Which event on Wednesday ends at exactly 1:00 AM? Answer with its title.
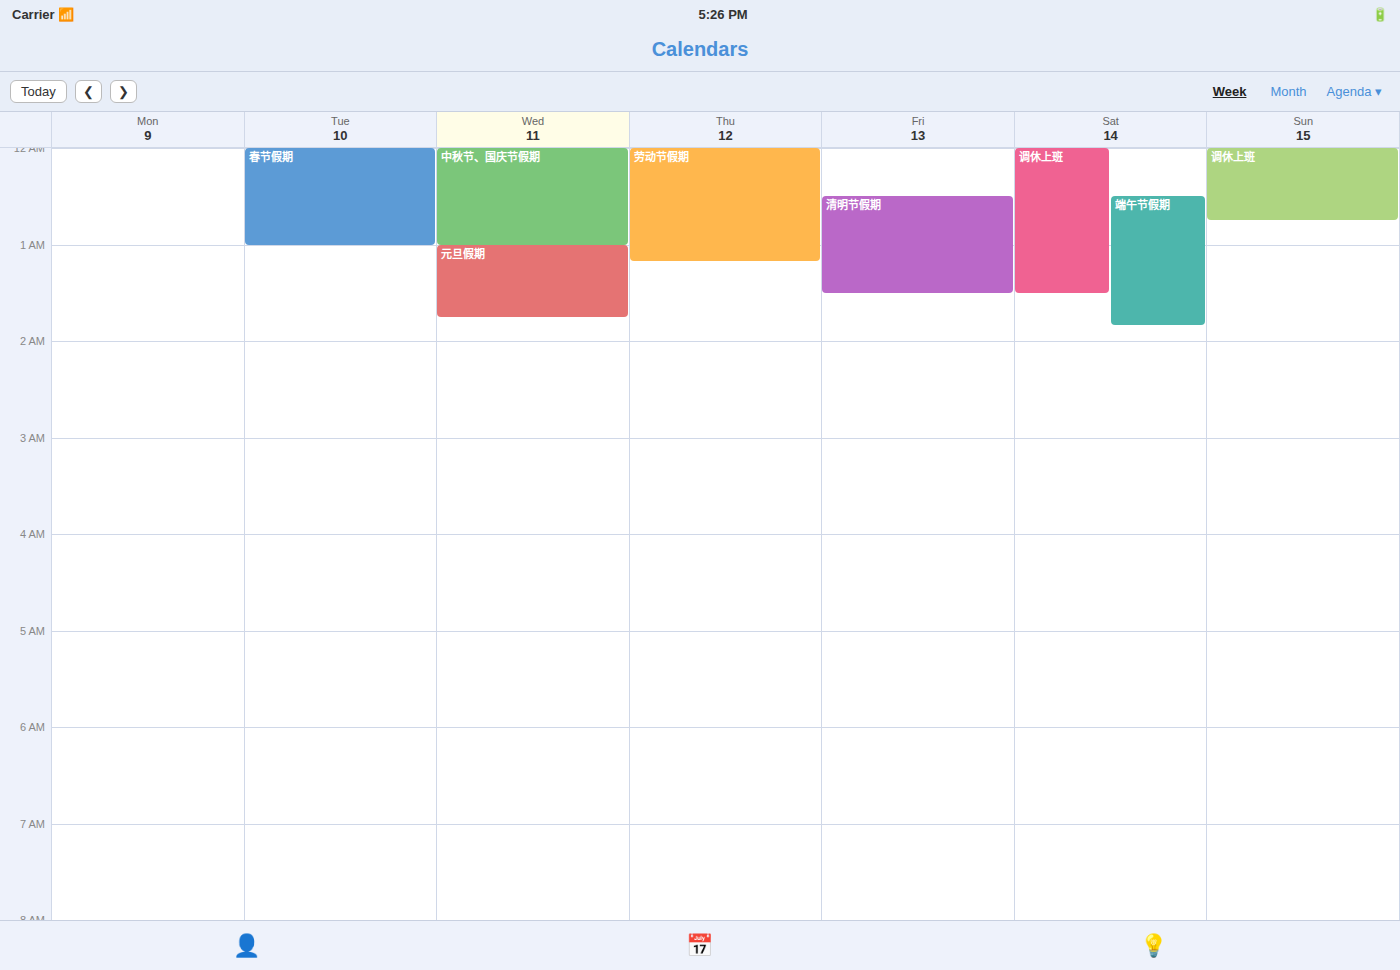
"中秋节、国庆节假期"